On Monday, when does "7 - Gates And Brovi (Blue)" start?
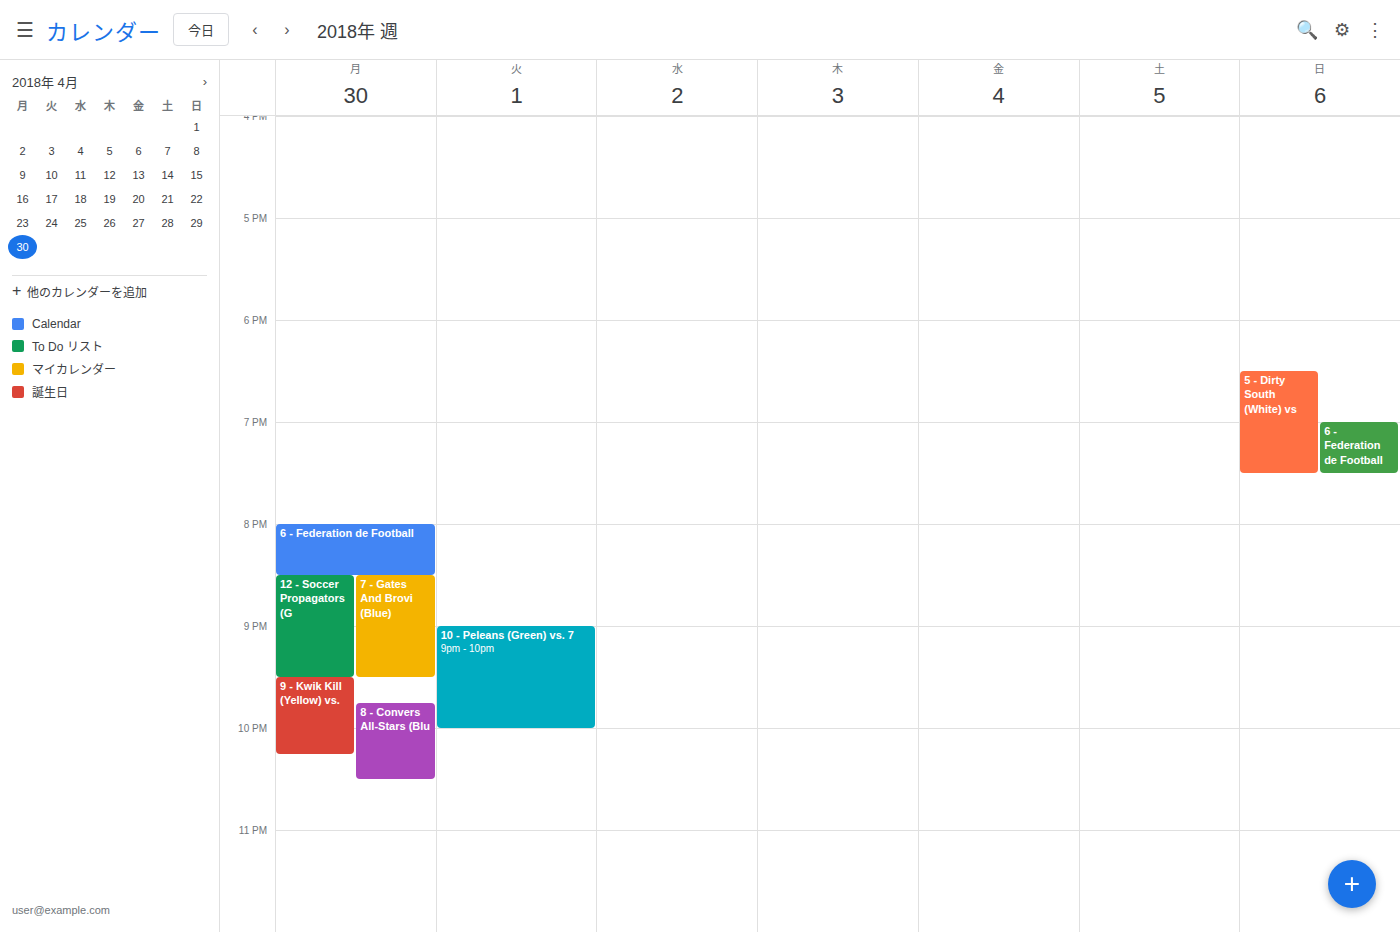
8:30 PM